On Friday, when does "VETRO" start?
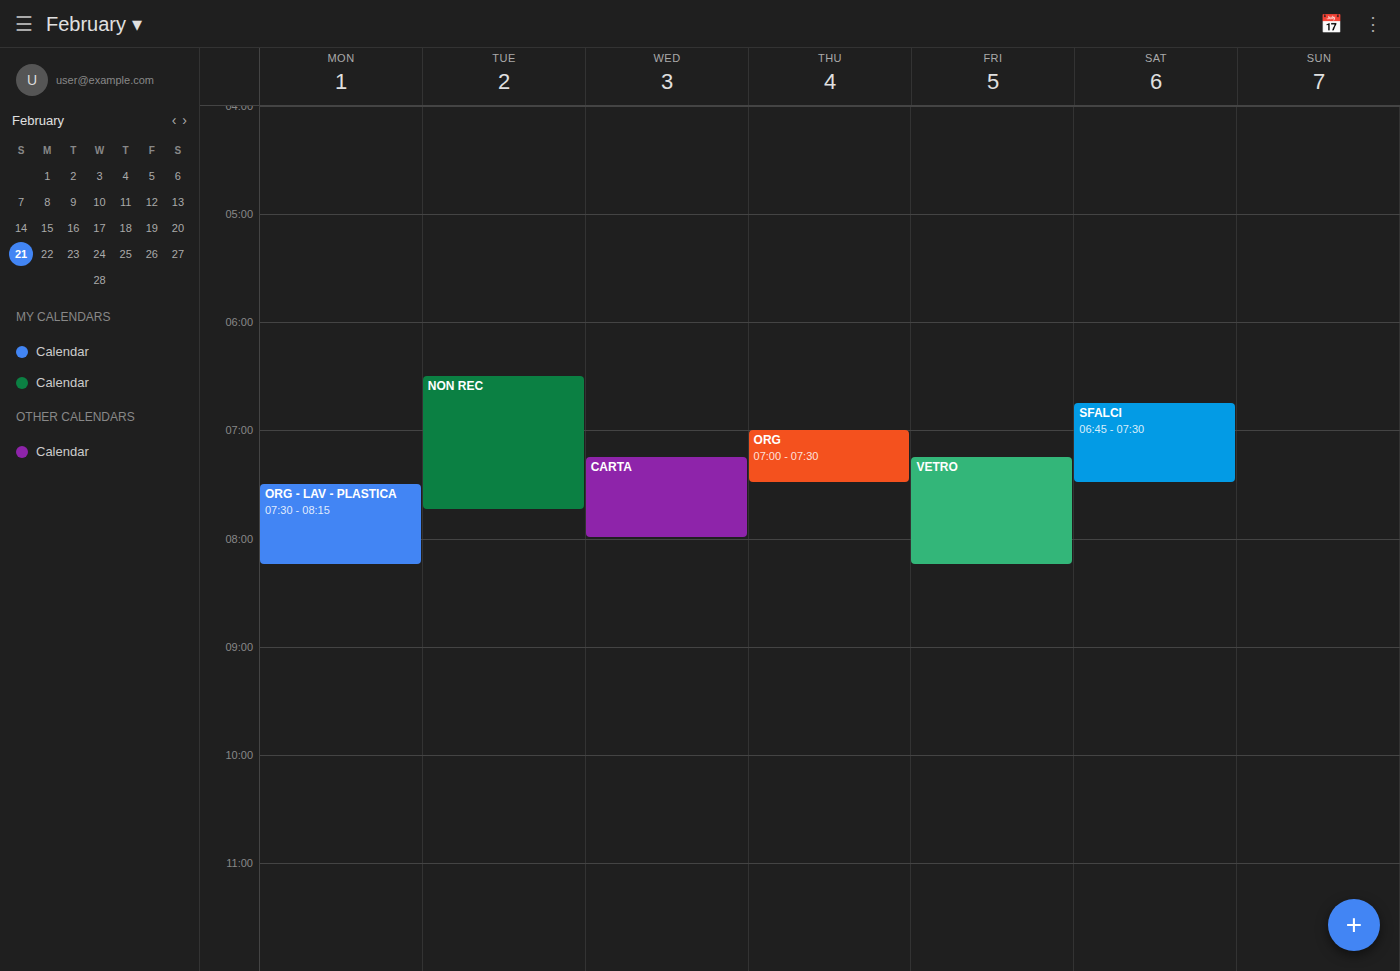
07:15